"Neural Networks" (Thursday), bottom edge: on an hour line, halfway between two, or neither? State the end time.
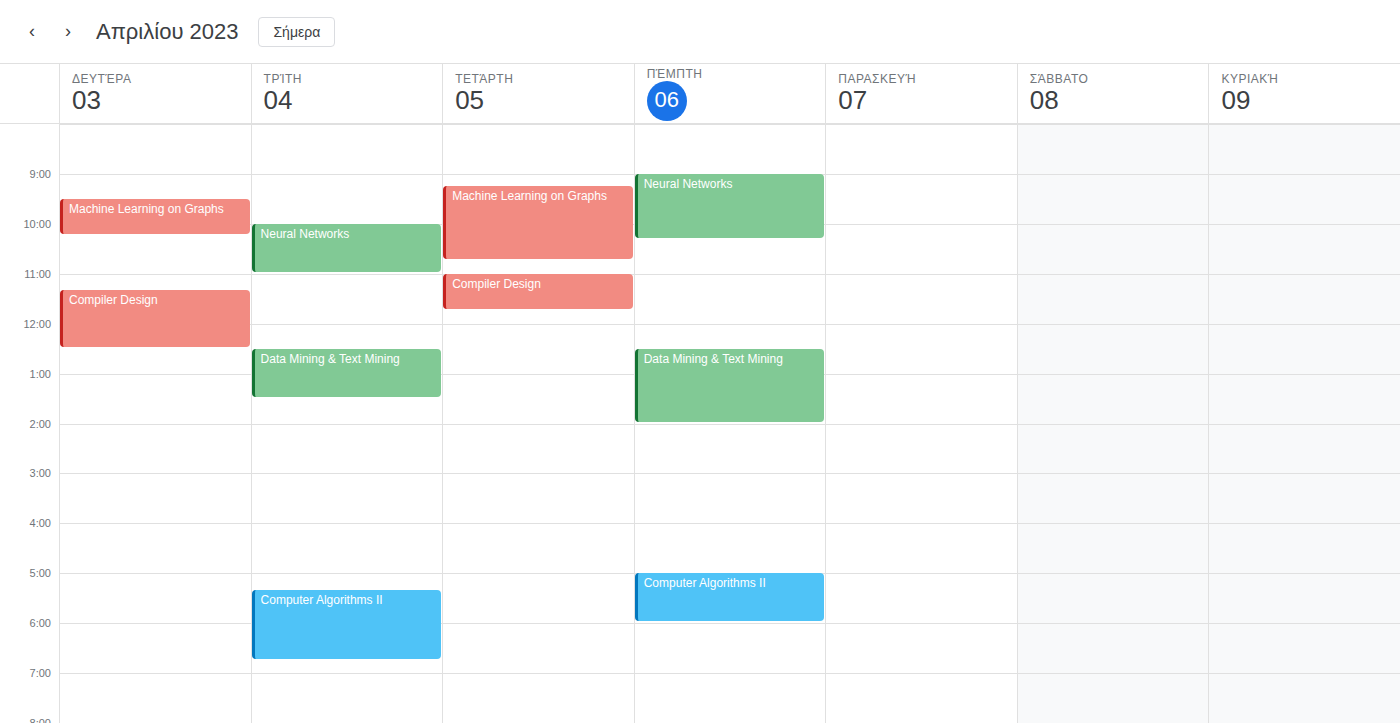
10:20 AM -- neither: 20 minutes below the 10 AM line and 40 minutes above the 11 AM line.